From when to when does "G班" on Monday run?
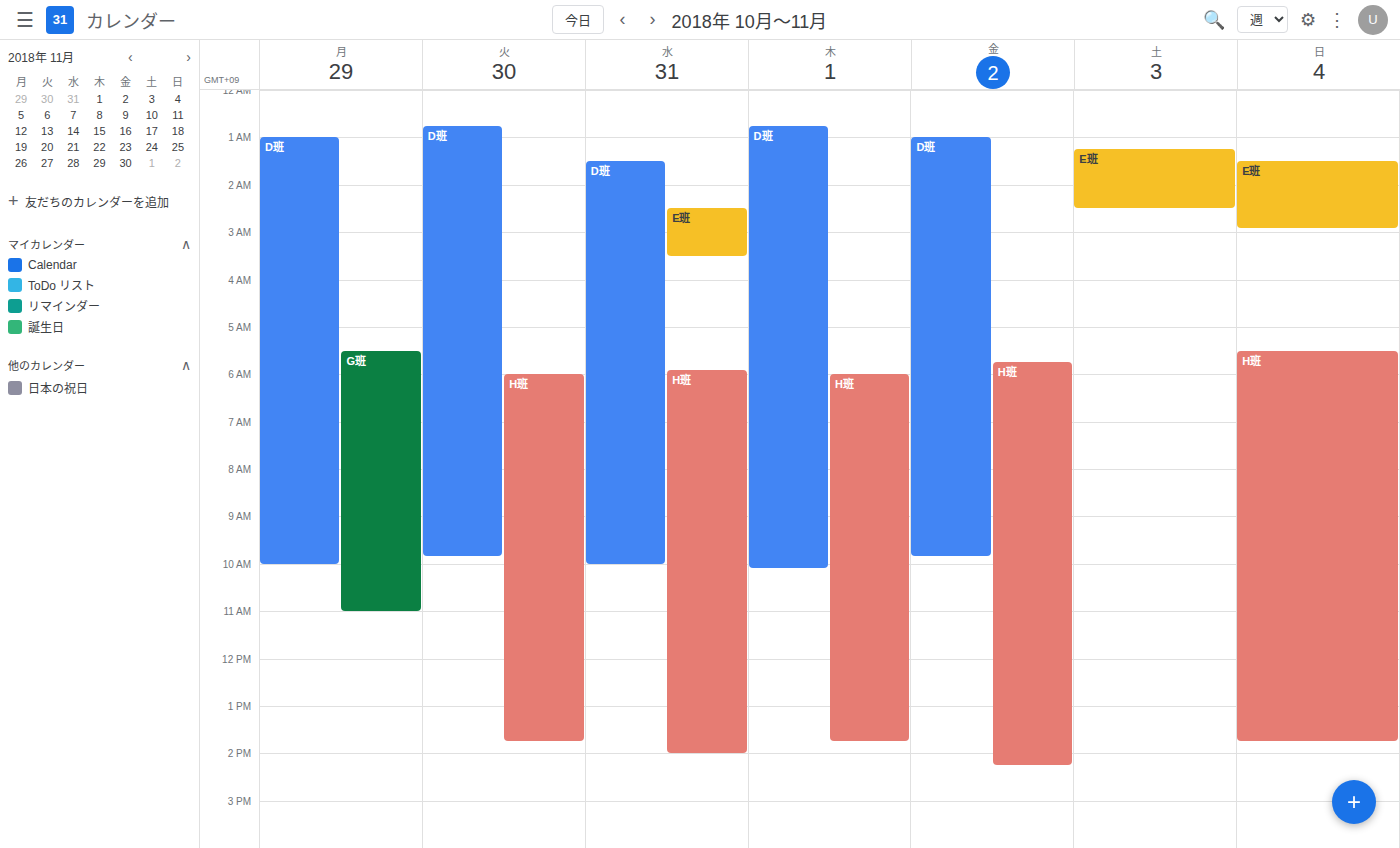
5:30 AM to 11:00 AM